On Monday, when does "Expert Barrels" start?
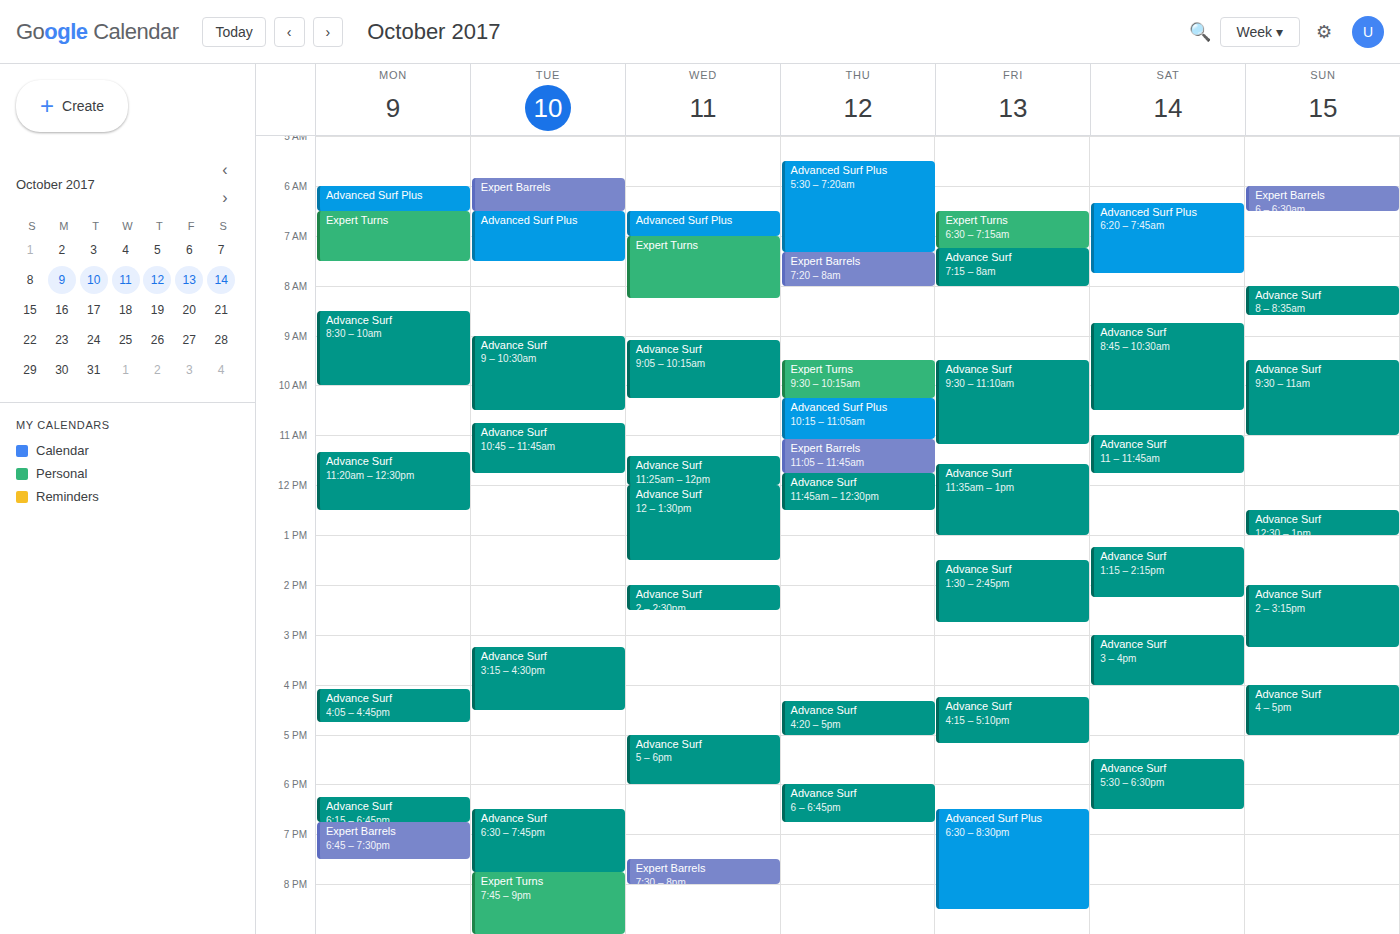
6:45 PM